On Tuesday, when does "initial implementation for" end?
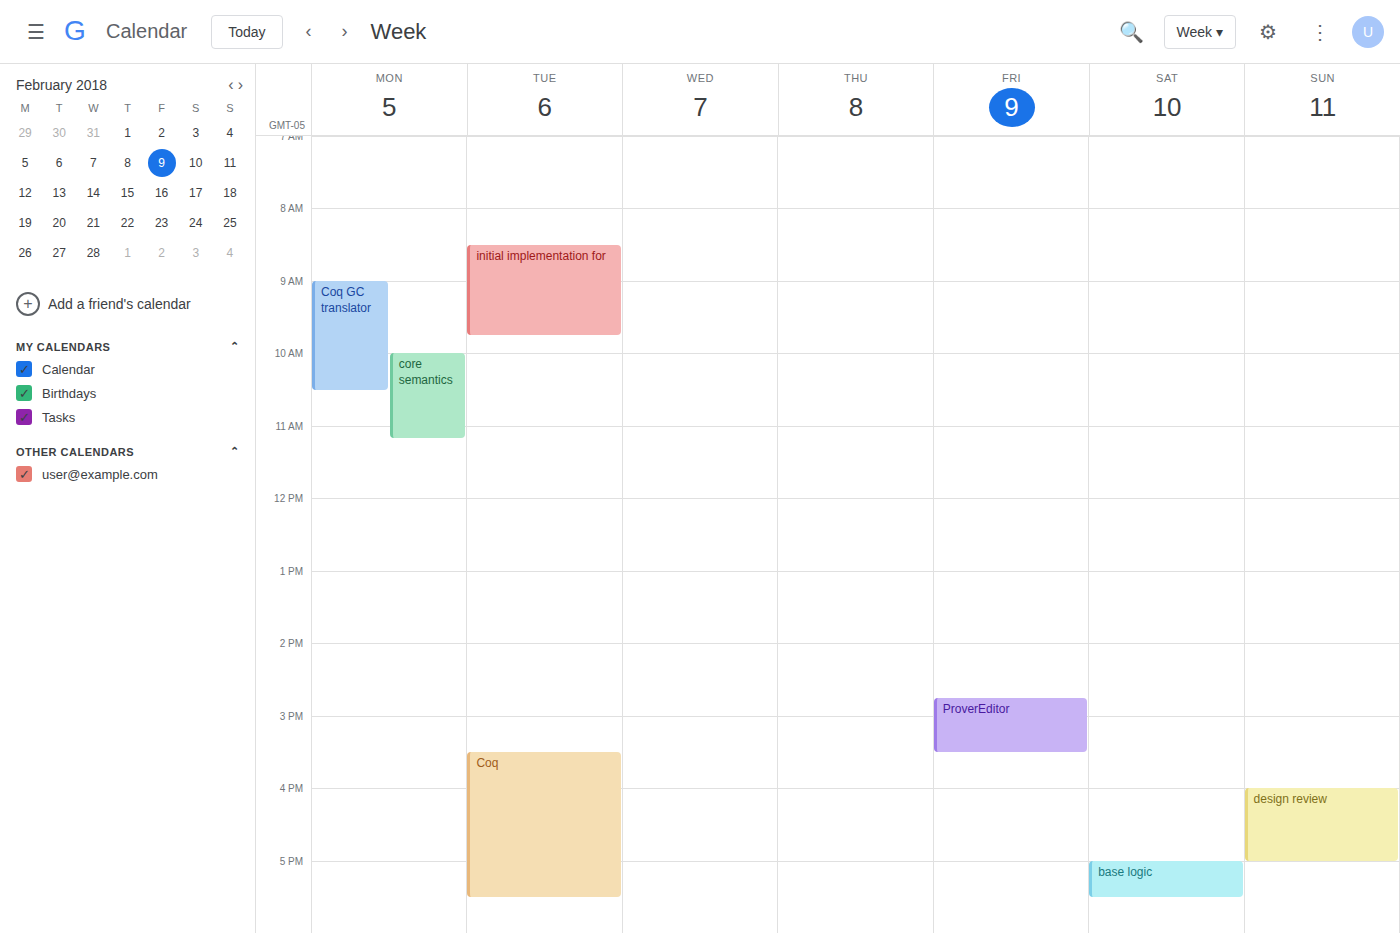
9:45 AM